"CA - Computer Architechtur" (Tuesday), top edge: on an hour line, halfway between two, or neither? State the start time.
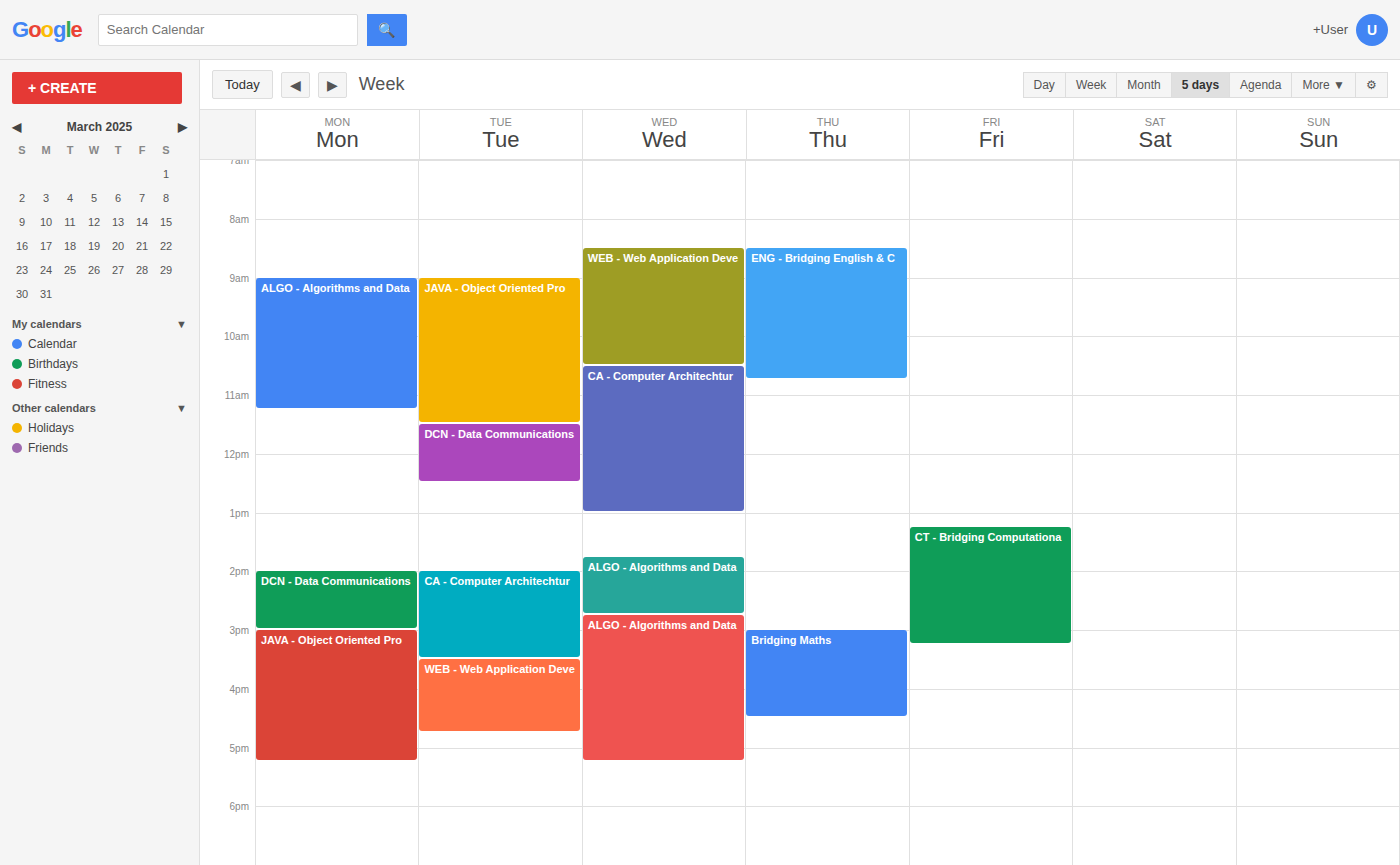
2:00 PM -- exactly on the 2 PM line.